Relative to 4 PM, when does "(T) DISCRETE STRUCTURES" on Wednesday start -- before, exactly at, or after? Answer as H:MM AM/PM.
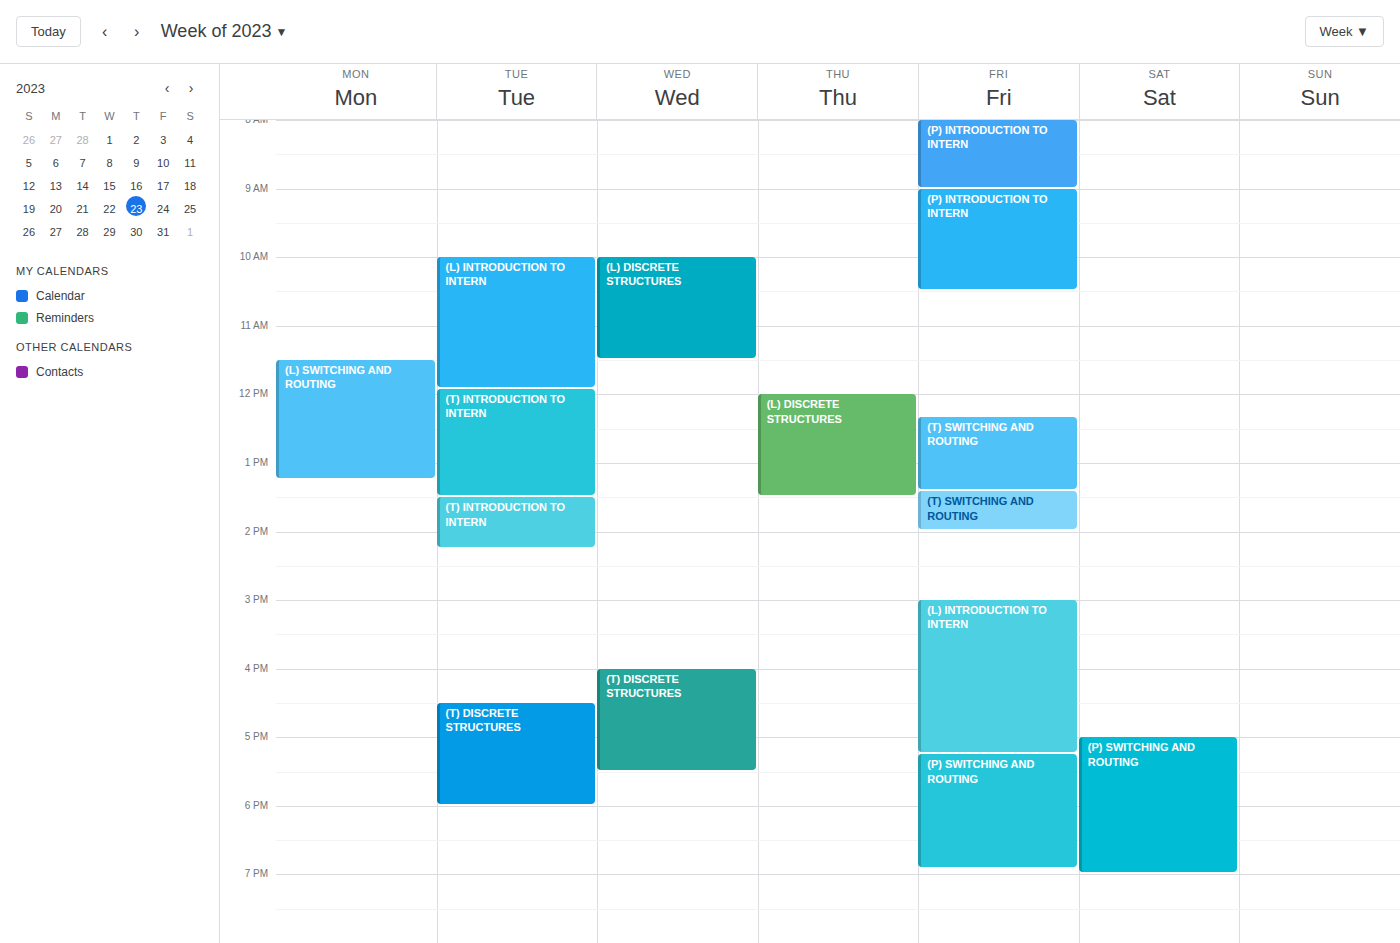
4:00 PM -- exactly at 4 PM, on the 4 PM line.